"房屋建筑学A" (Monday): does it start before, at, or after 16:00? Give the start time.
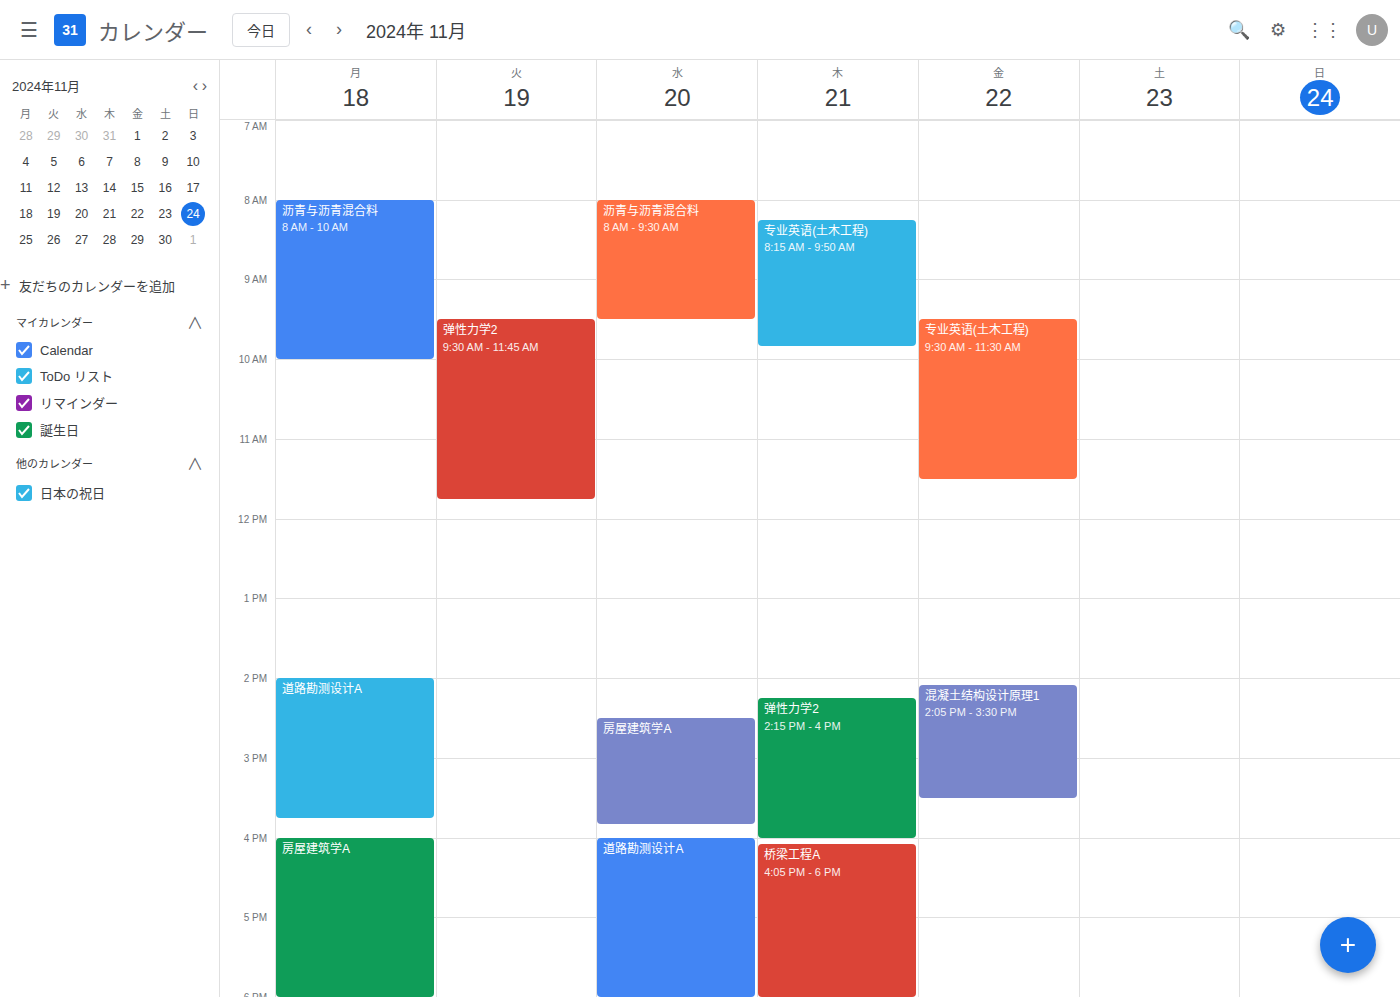
16:00 -- exactly at 16:00, on the 16:00 line.